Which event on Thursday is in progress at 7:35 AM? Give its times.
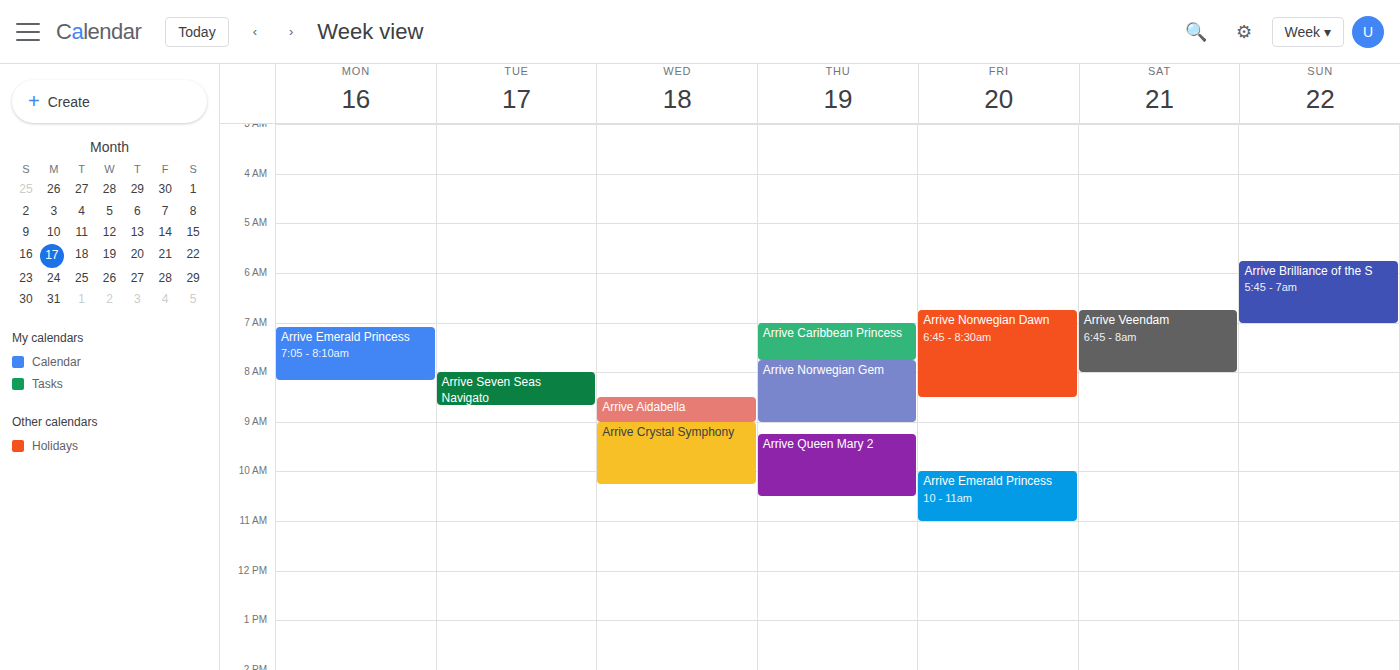
"Arrive Caribbean Princess", 7:00 AM to 7:45 AM